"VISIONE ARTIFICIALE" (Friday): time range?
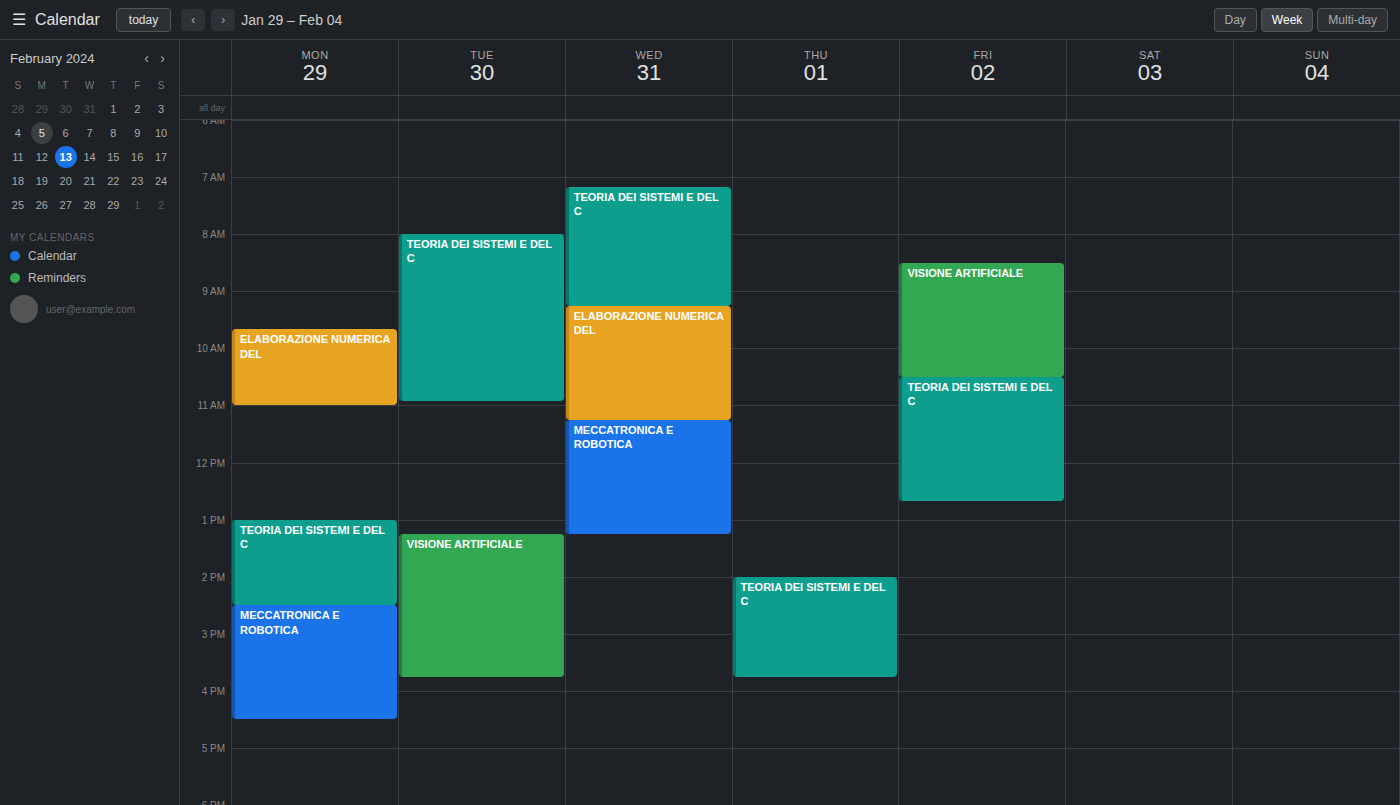
08:30 to 10:30